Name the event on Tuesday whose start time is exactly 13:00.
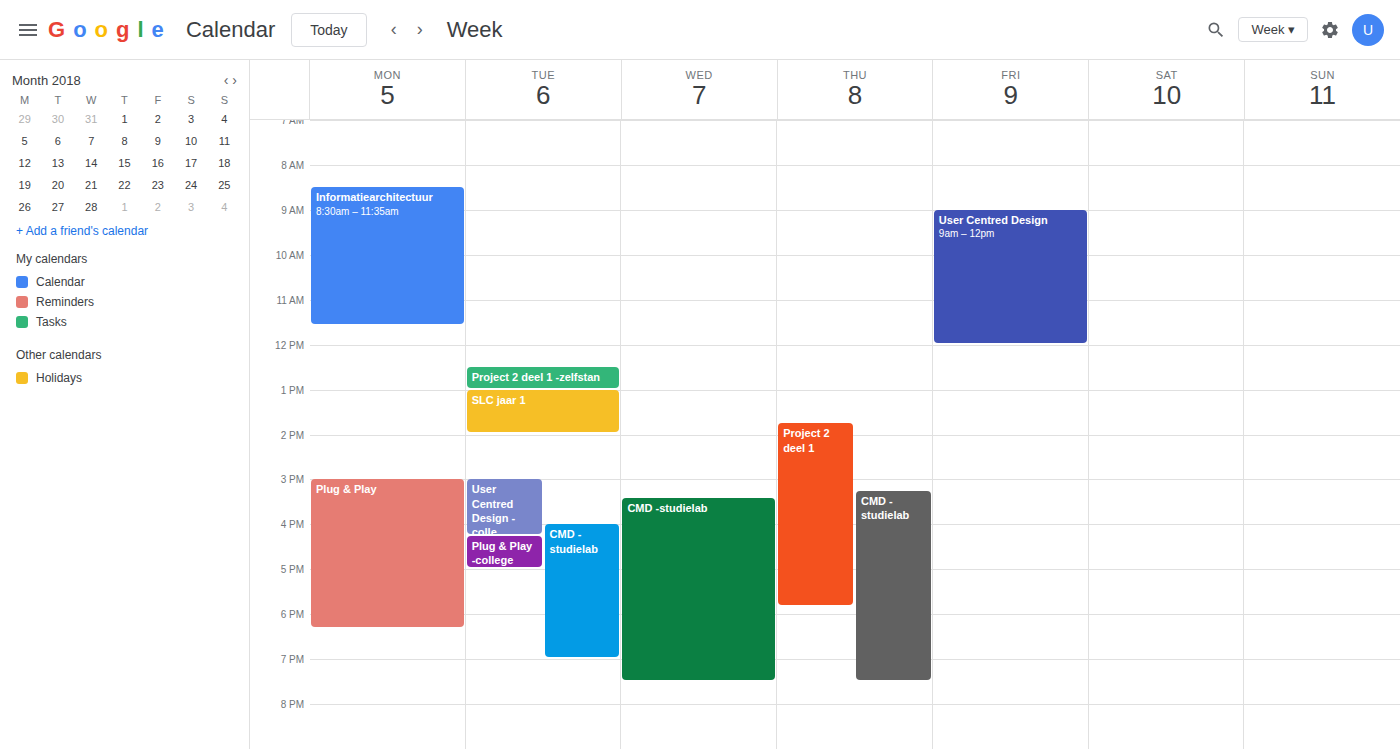
"SLC jaar 1"